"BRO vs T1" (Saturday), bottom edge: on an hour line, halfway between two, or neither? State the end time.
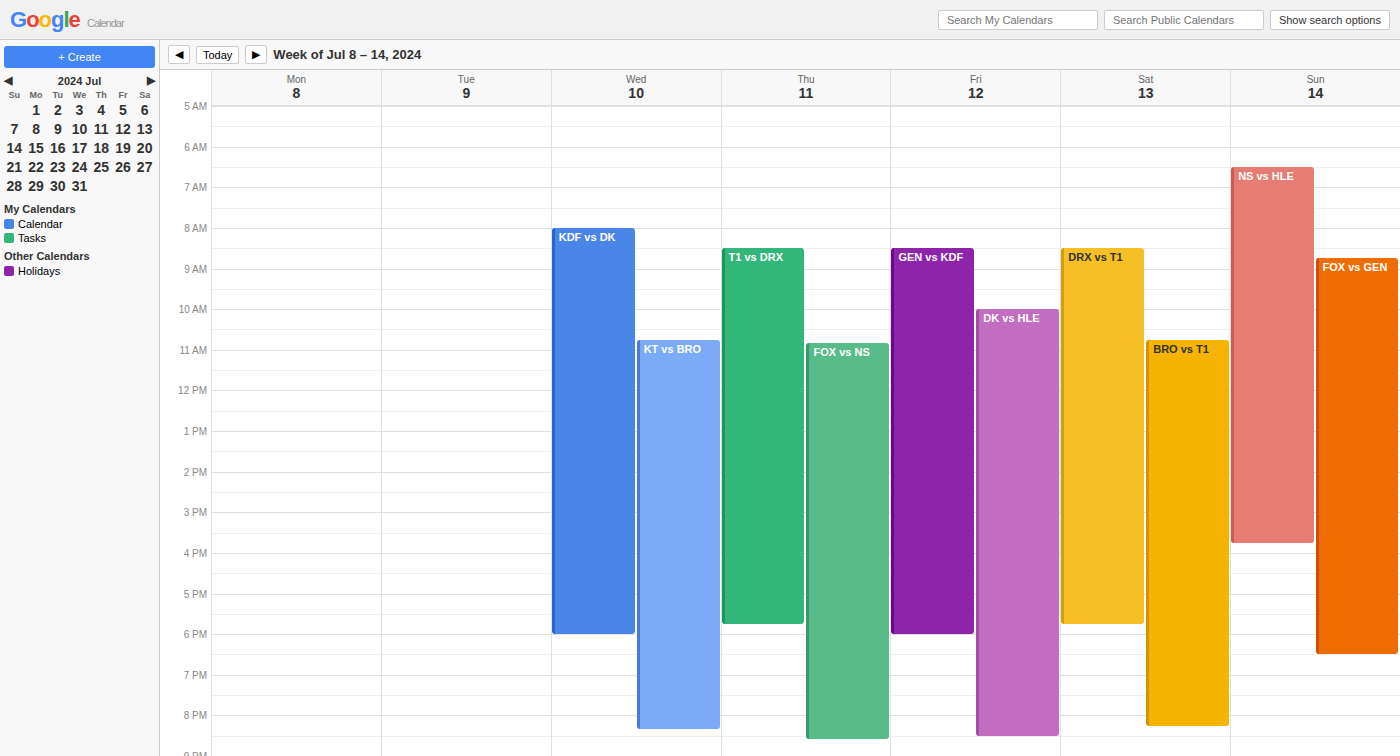
8:15 PM -- neither: a quarter of the way from the 8 PM line to the 9 PM line.